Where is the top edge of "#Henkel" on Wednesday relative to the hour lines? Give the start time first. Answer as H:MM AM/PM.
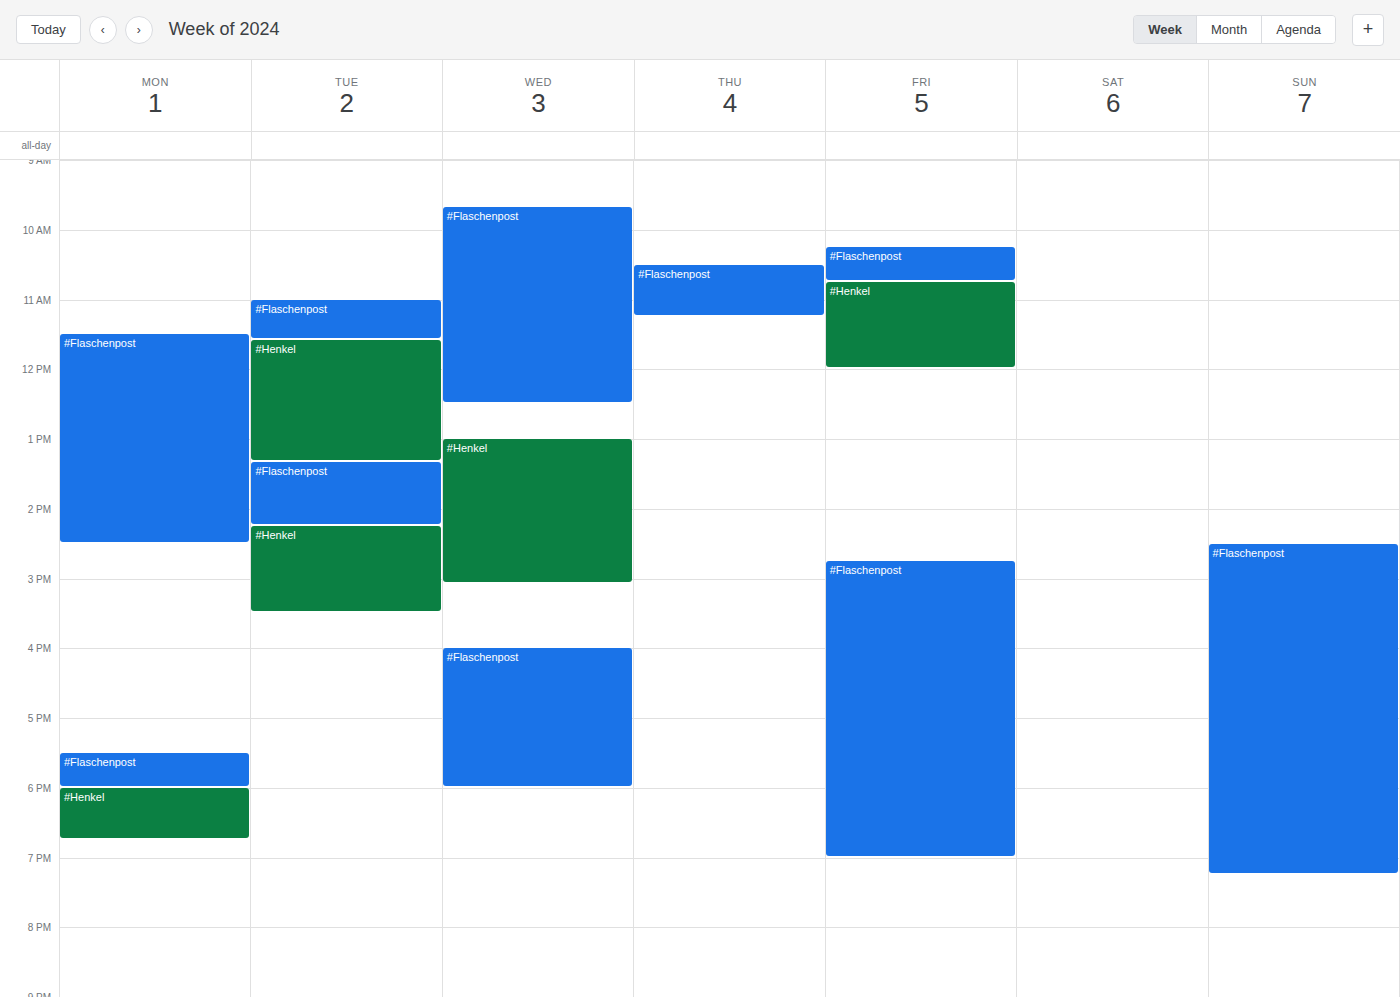
1:00 PM -- exactly on the 1 PM line.